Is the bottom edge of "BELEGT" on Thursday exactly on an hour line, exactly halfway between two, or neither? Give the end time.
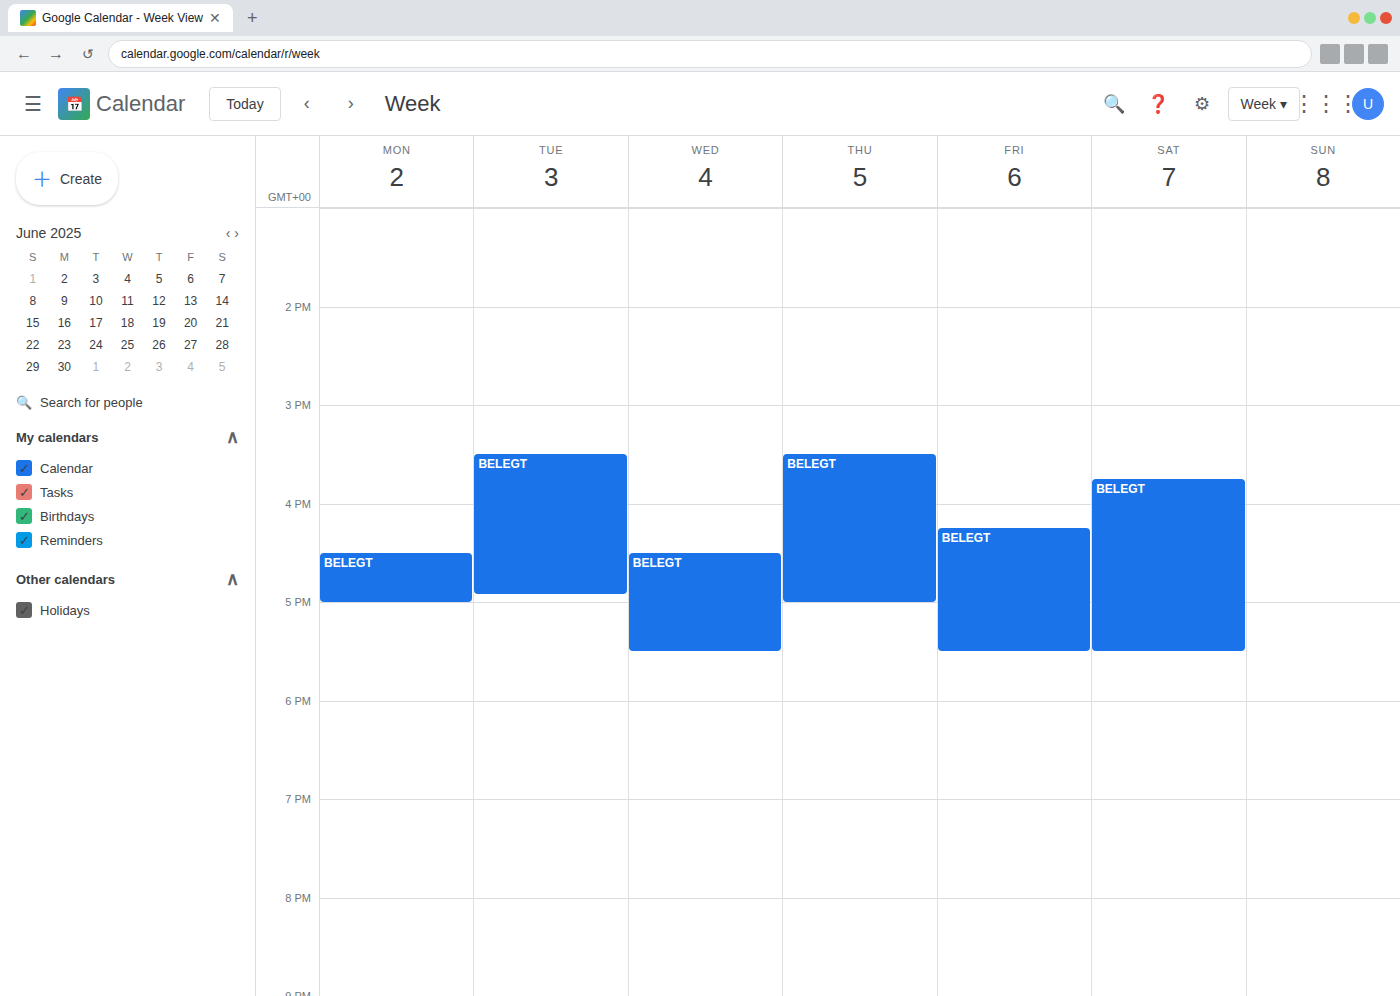
5:00 PM -- exactly on the 5 PM line.